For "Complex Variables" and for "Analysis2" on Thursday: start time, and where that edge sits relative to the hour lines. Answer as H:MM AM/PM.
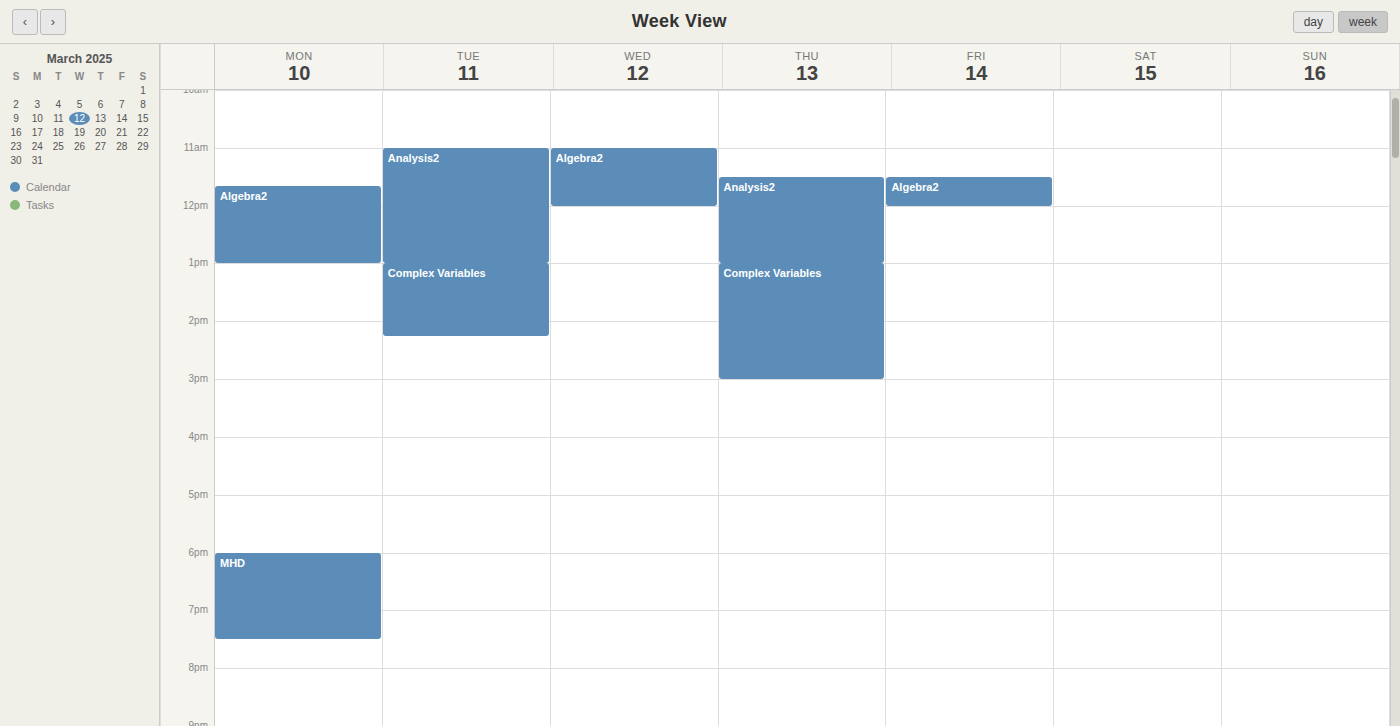
"Complex Variables": 1:00 PM, exactly on the 1 PM line. "Analysis2": 11:30 AM, halfway between the 11 AM and 12 PM lines.